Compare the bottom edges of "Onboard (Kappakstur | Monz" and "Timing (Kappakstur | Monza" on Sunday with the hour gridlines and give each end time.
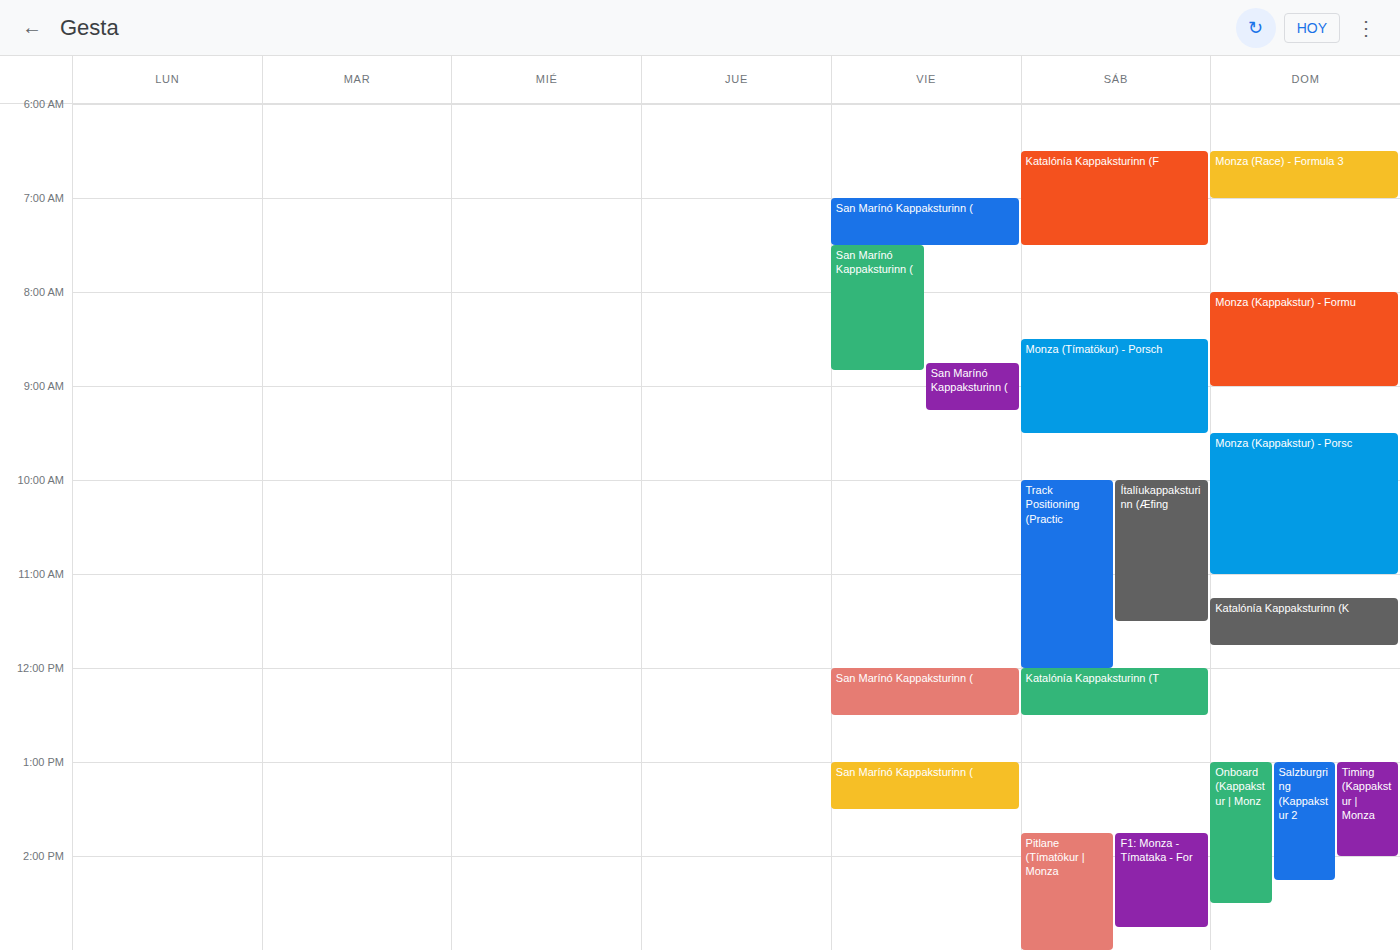
"Onboard (Kappakstur | Monz": 2:30 PM, halfway between the 2 PM and 3 PM lines. "Timing (Kappakstur | Monza": 2:00 PM, exactly on the 2 PM line.